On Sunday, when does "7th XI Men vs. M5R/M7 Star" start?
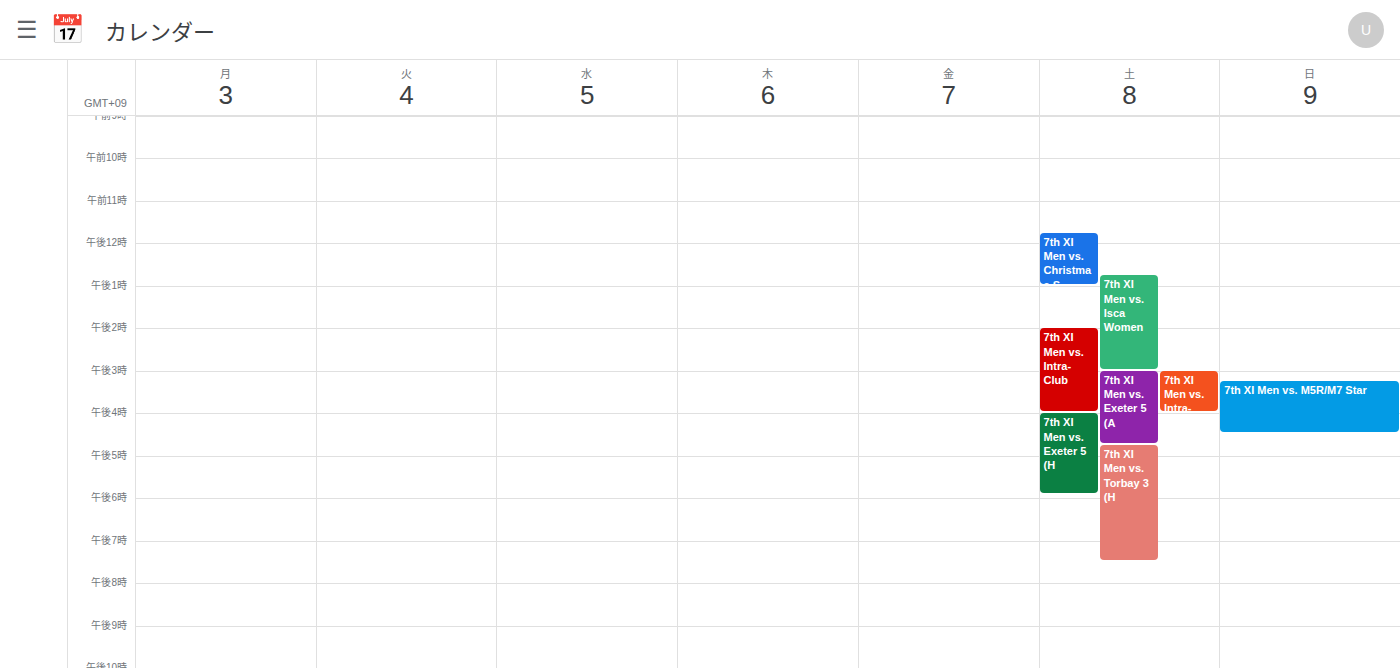
3:15 PM